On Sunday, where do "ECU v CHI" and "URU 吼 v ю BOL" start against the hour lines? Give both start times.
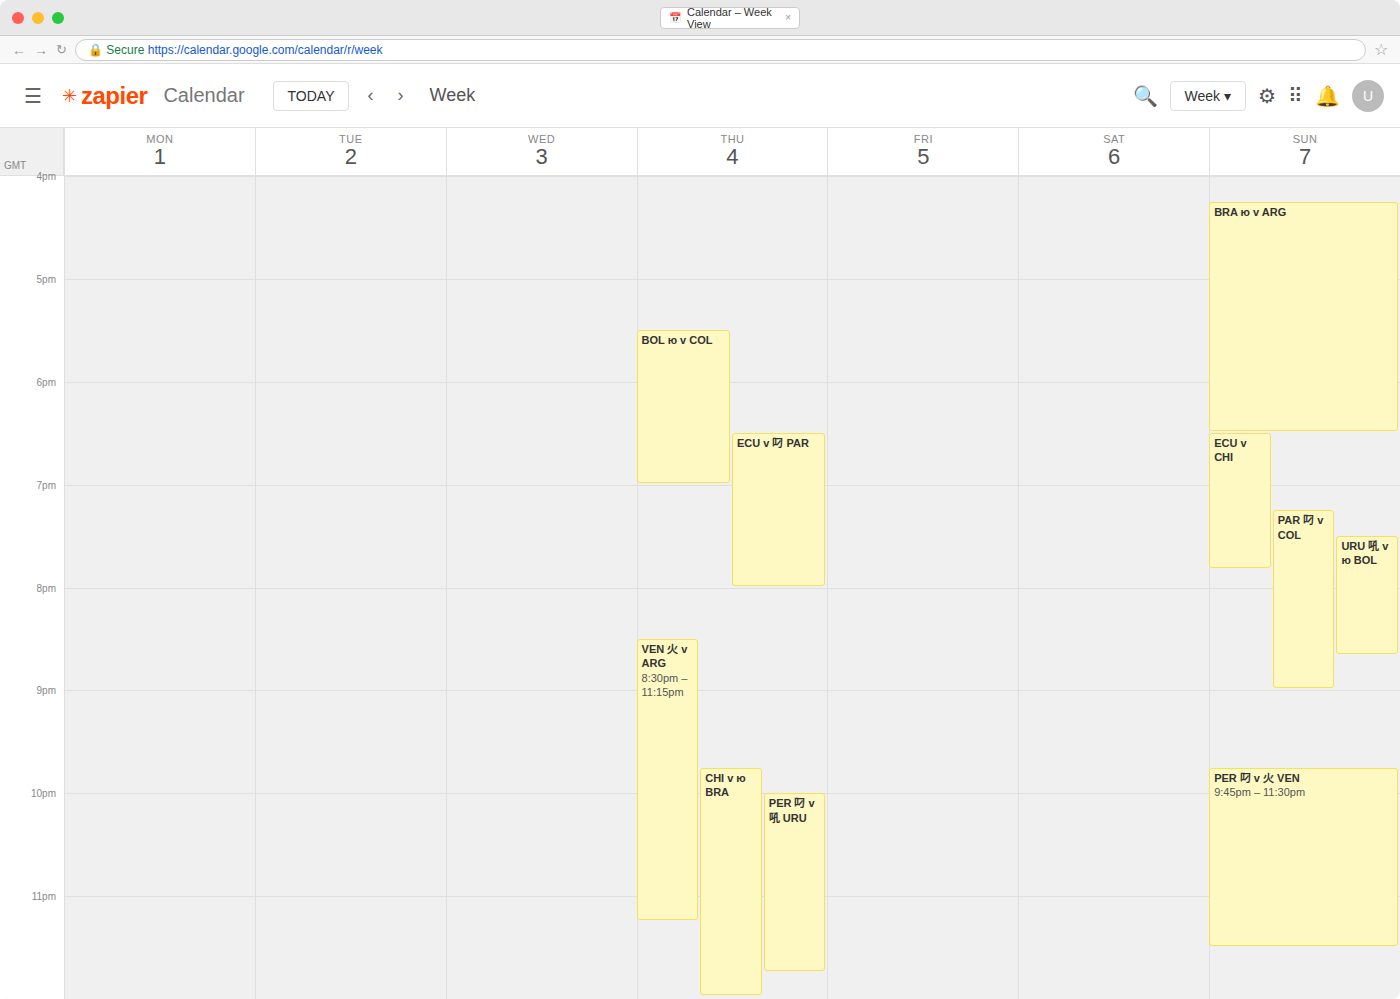
"ECU v CHI": 6:30 PM, halfway between the 6 PM and 7 PM lines. "URU 吼 v ю BOL": 7:30 PM, halfway between the 7 PM and 8 PM lines.